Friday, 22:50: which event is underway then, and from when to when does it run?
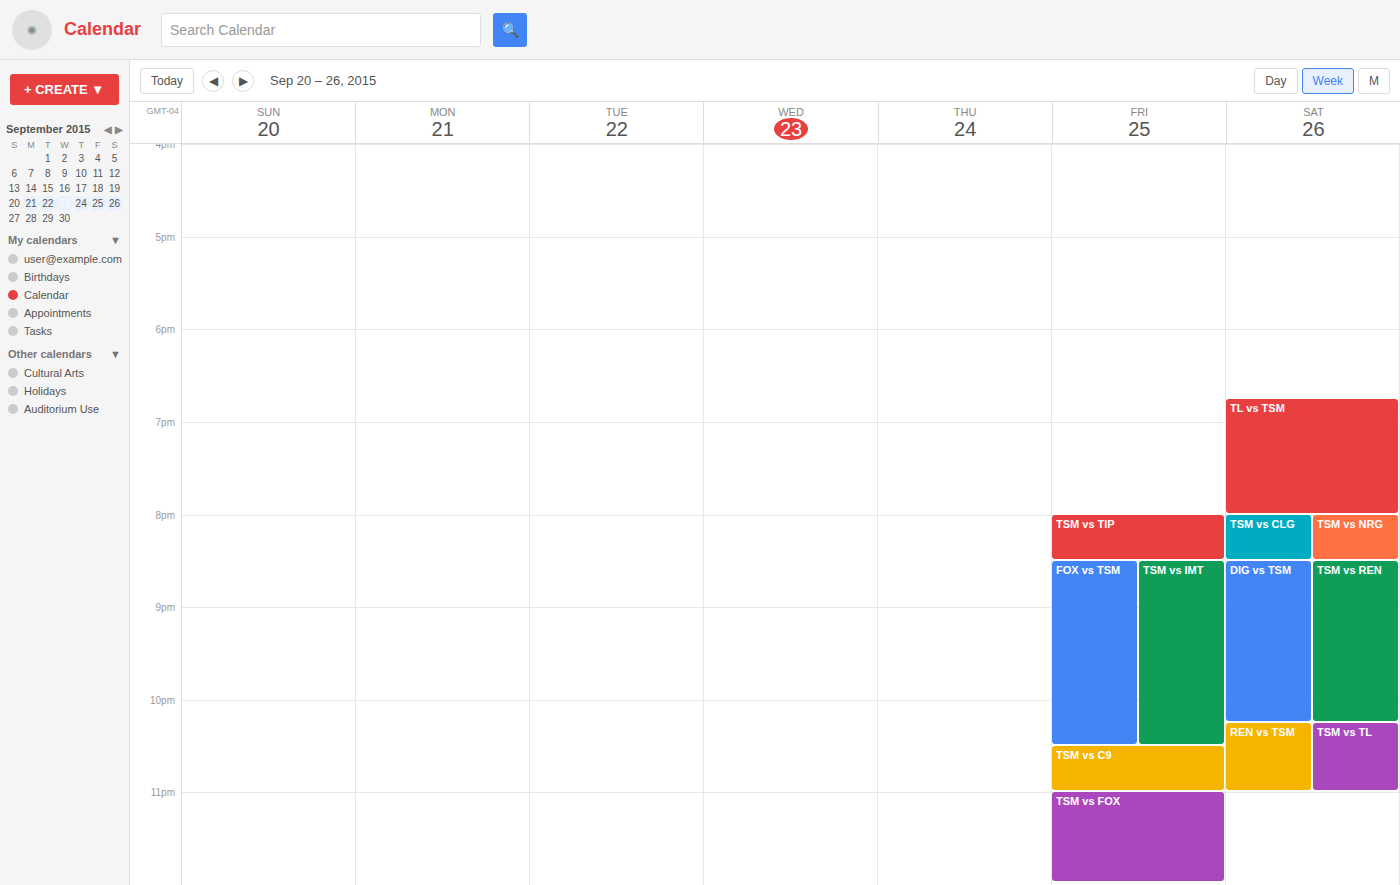
"TSM vs C9", 22:30 to 23:00